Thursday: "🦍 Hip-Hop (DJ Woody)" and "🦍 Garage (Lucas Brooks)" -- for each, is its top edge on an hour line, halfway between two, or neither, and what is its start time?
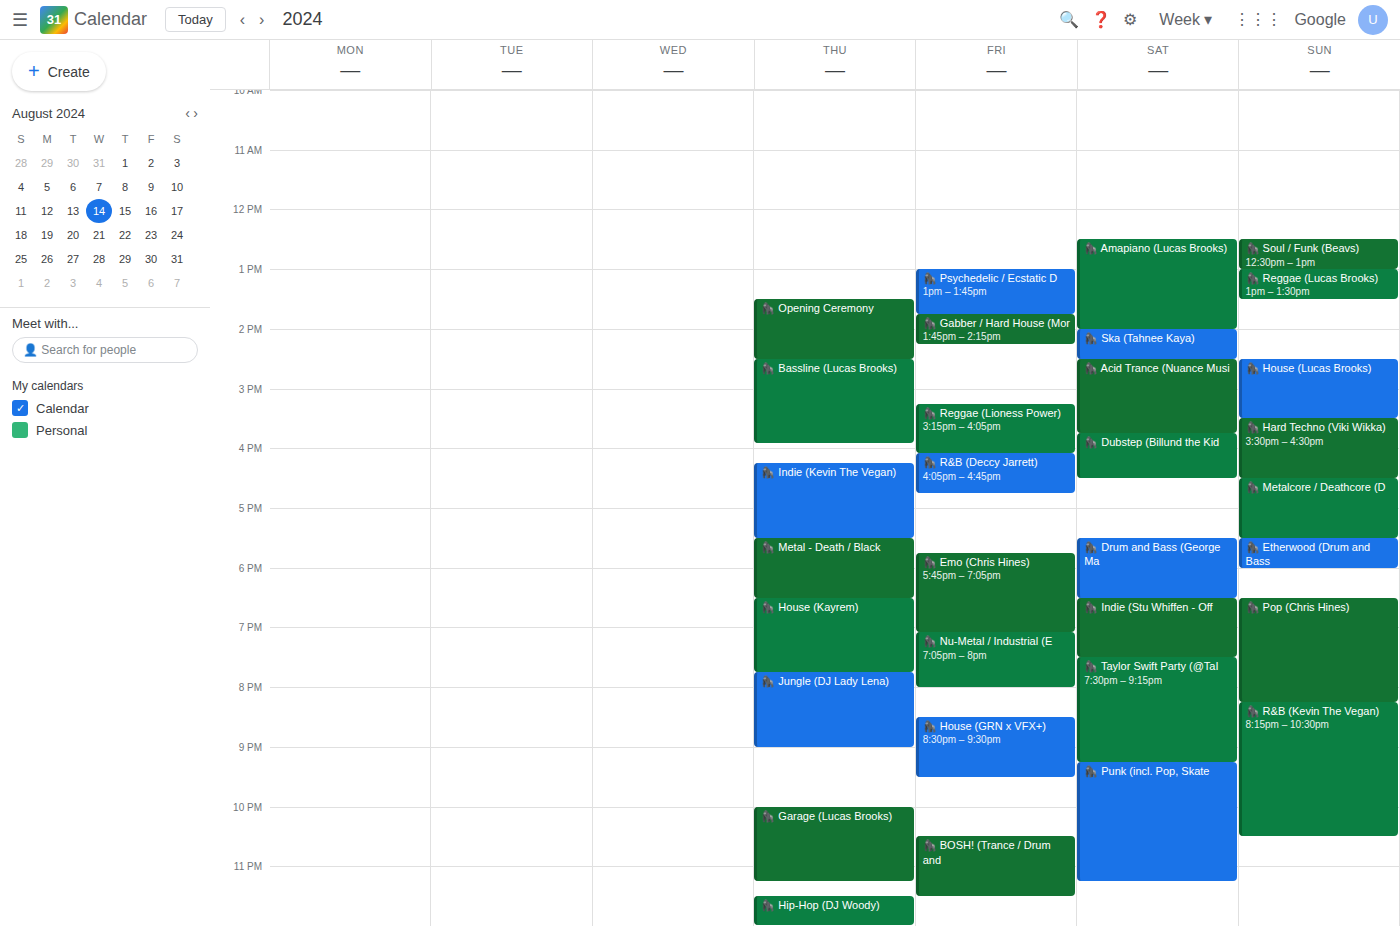
"🦍 Hip-Hop (DJ Woody)": 11:30 PM, halfway between the 11 PM and 12 AM lines. "🦍 Garage (Lucas Brooks)": 10:00 PM, exactly on the 10 PM line.